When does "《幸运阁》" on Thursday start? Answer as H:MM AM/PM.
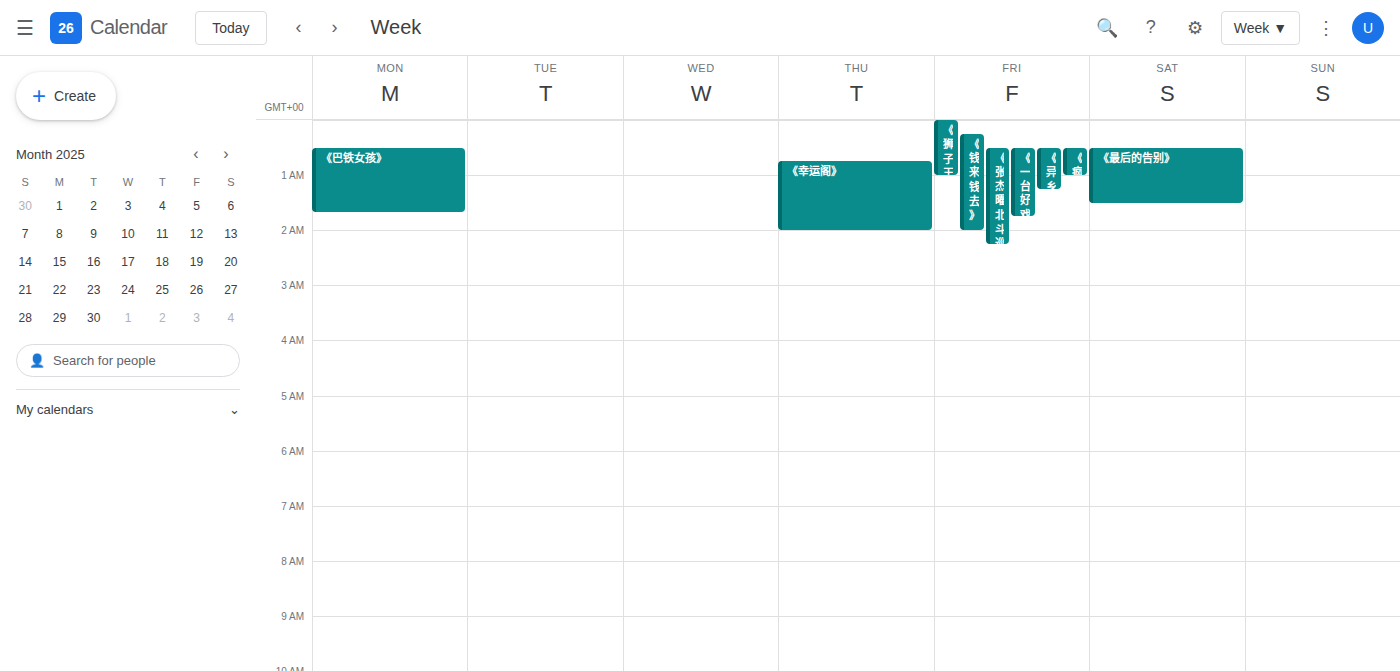
12:45 AM